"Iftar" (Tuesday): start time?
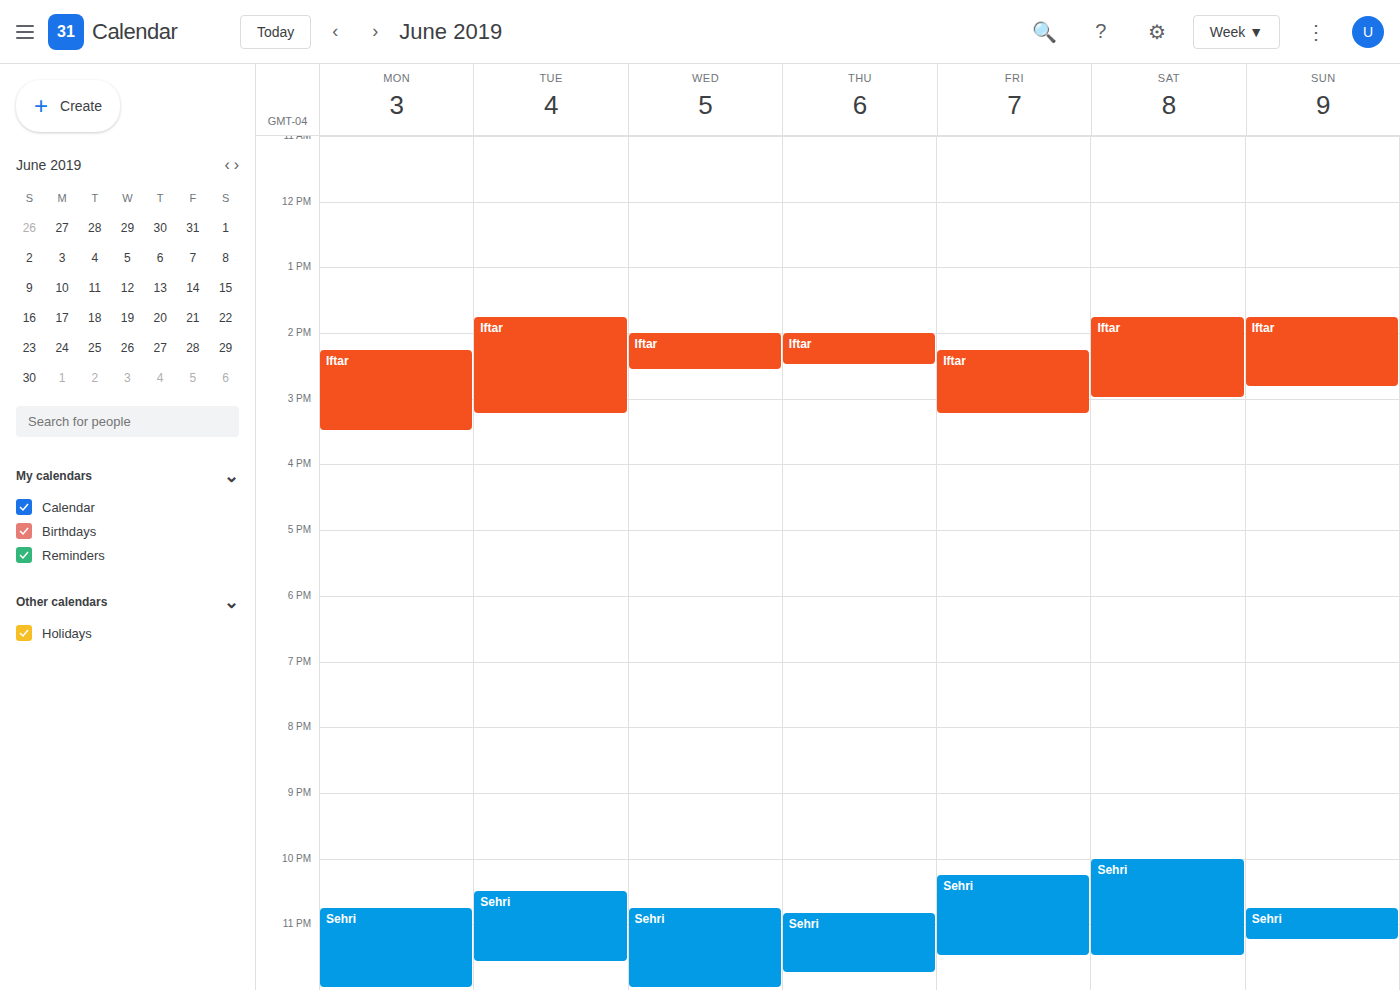
13:45